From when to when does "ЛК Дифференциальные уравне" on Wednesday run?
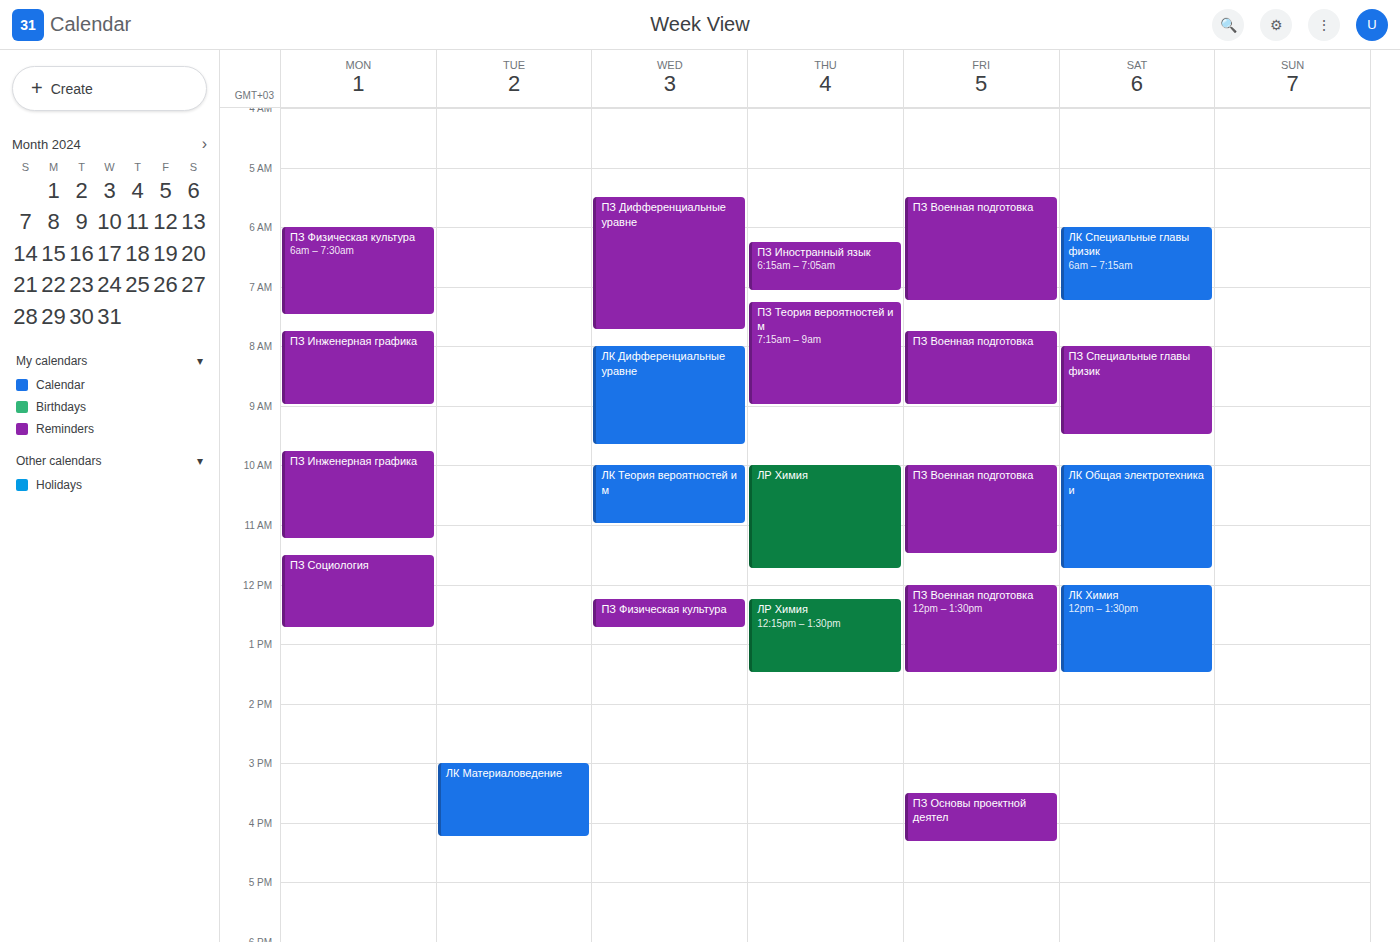
8:00 AM to 9:40 AM